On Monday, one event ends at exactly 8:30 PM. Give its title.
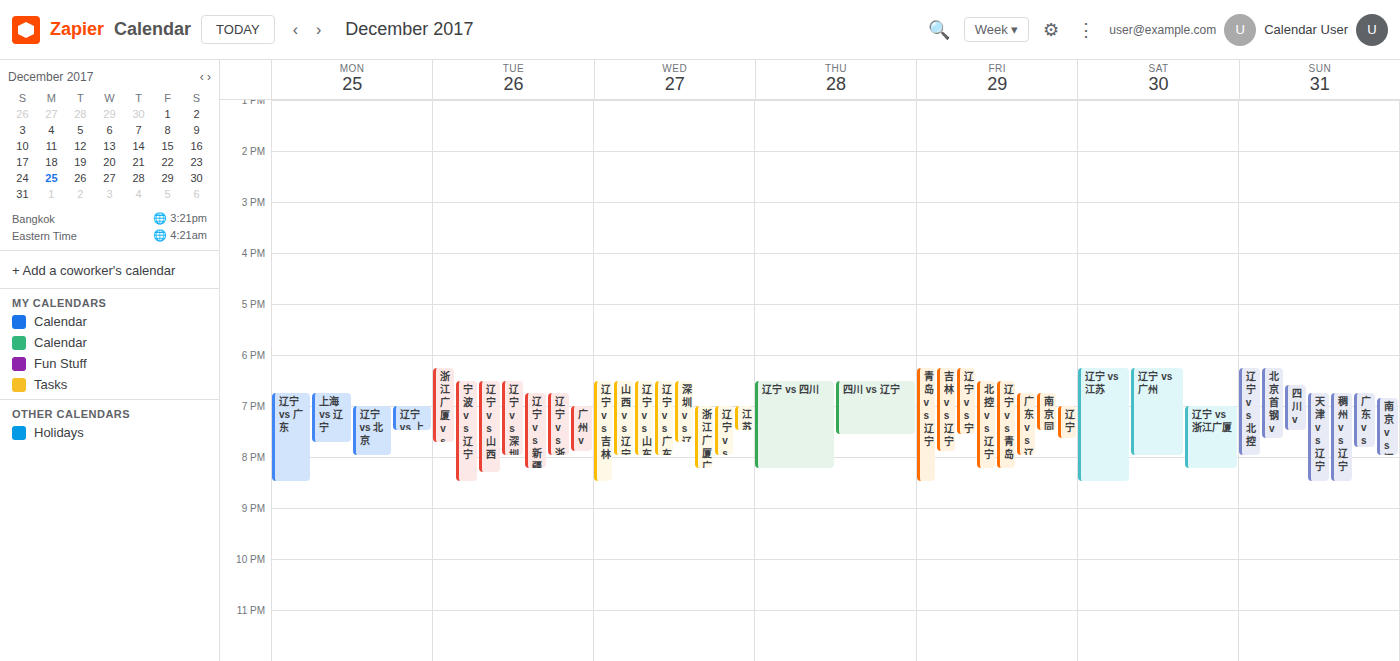
"辽宁 vs 广东"